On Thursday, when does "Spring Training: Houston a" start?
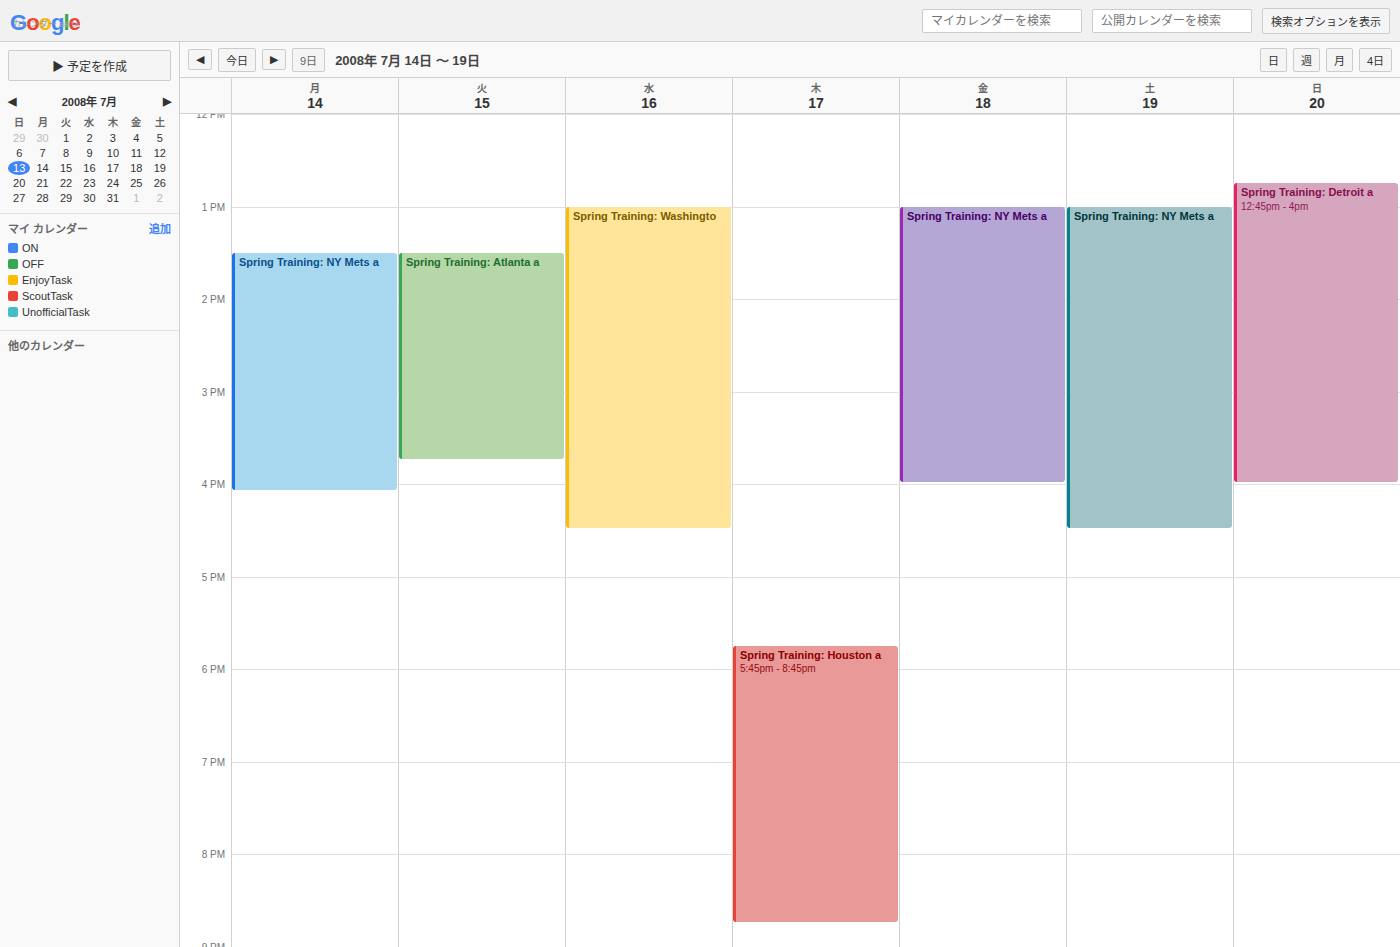
5:45 PM